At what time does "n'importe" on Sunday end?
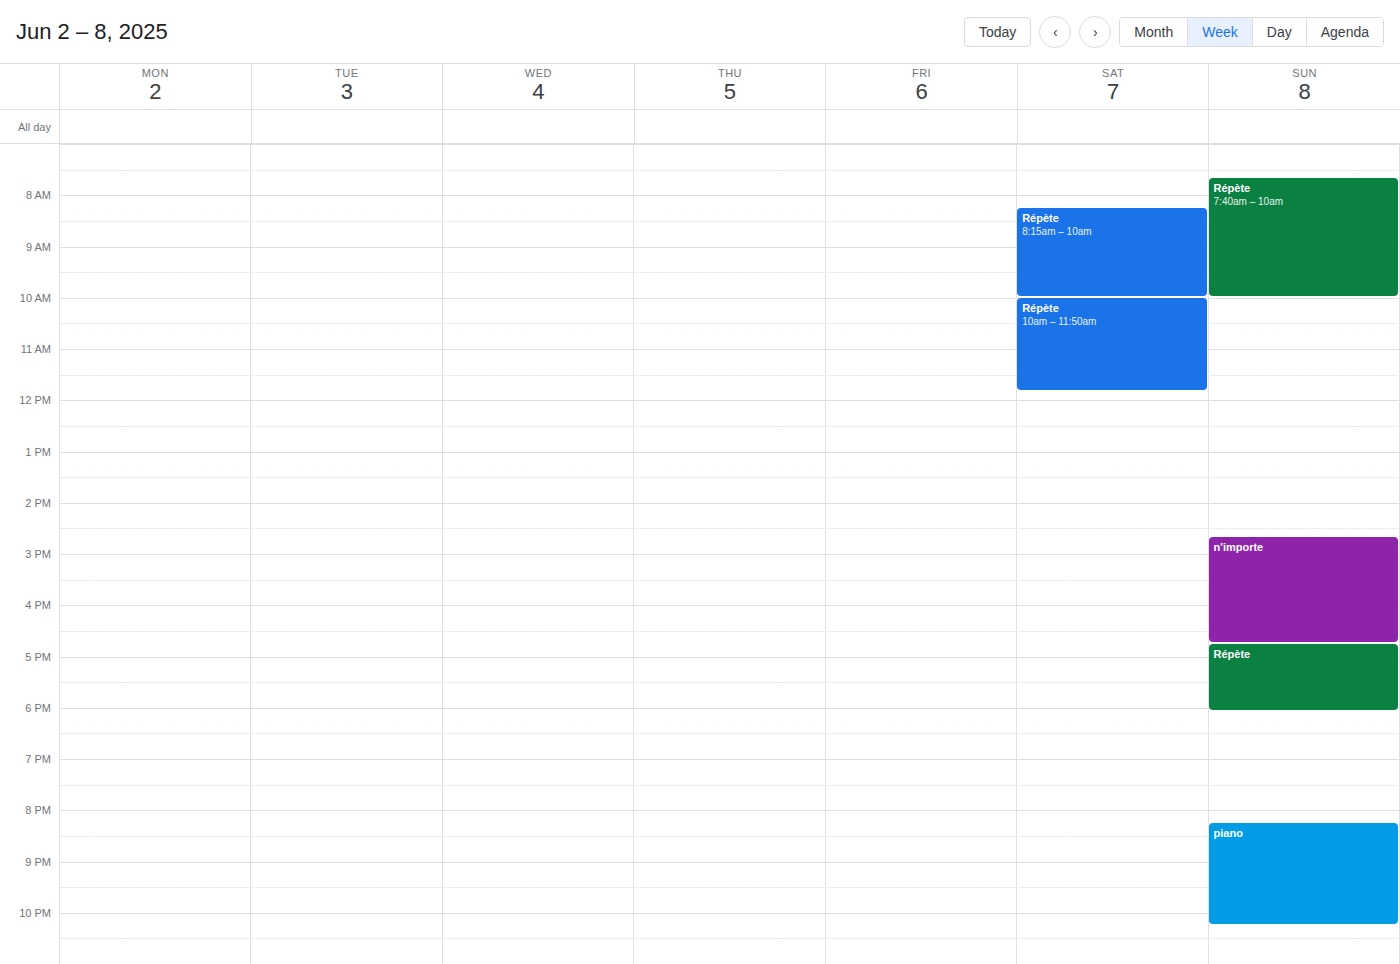
4:45 PM